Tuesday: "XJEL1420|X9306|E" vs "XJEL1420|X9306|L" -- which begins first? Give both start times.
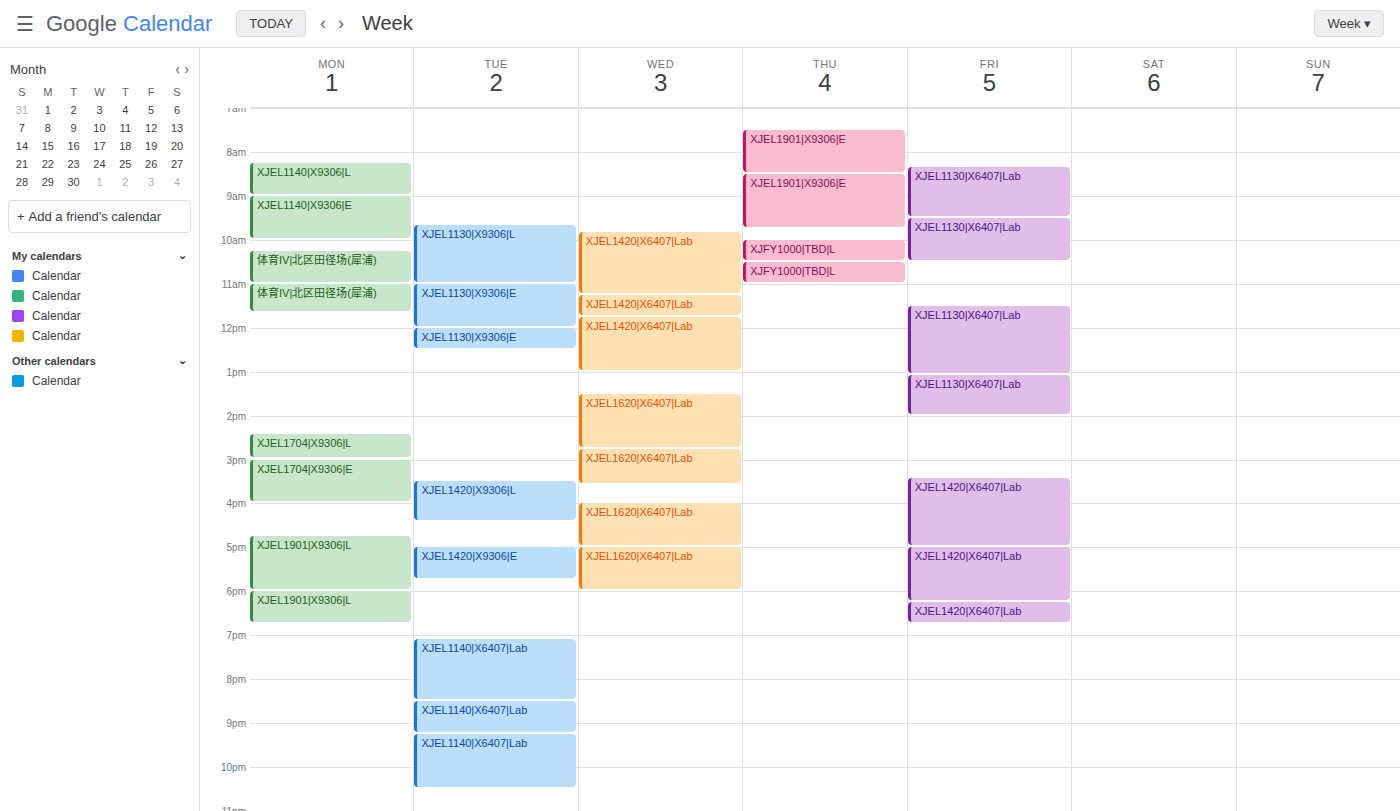
"XJEL1420|X9306|L" 15:30; "XJEL1420|X9306|E" 17:00.